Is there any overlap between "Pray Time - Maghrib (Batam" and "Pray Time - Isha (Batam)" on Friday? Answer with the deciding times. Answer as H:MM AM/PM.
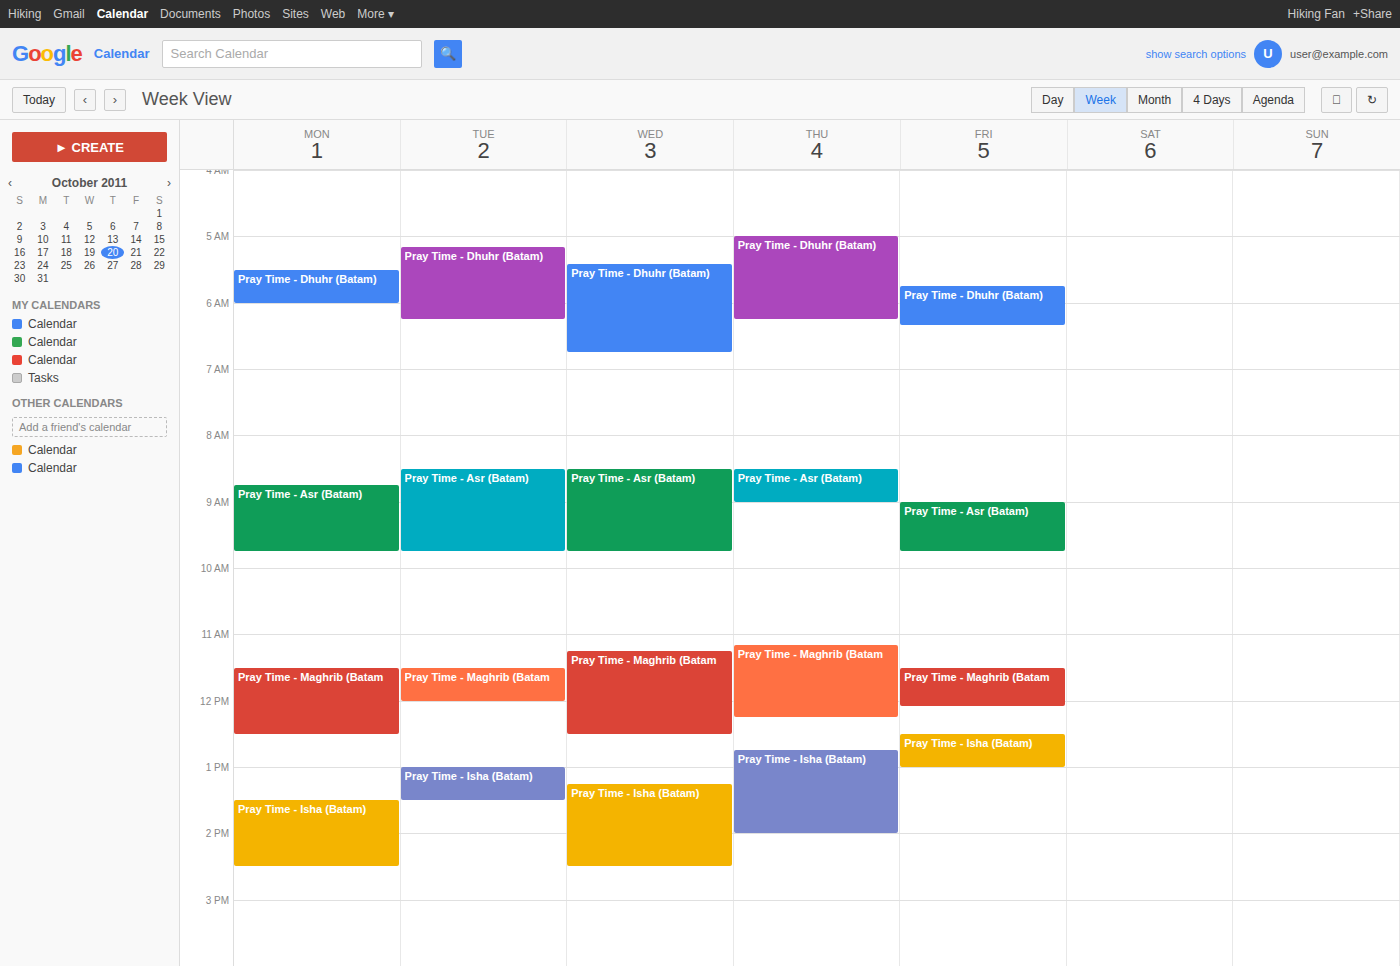
"Pray Time - Maghrib (Batam" ends at 12:05 PM and "Pray Time - Isha (Batam)" starts at 12:30 PM -- no overlap.